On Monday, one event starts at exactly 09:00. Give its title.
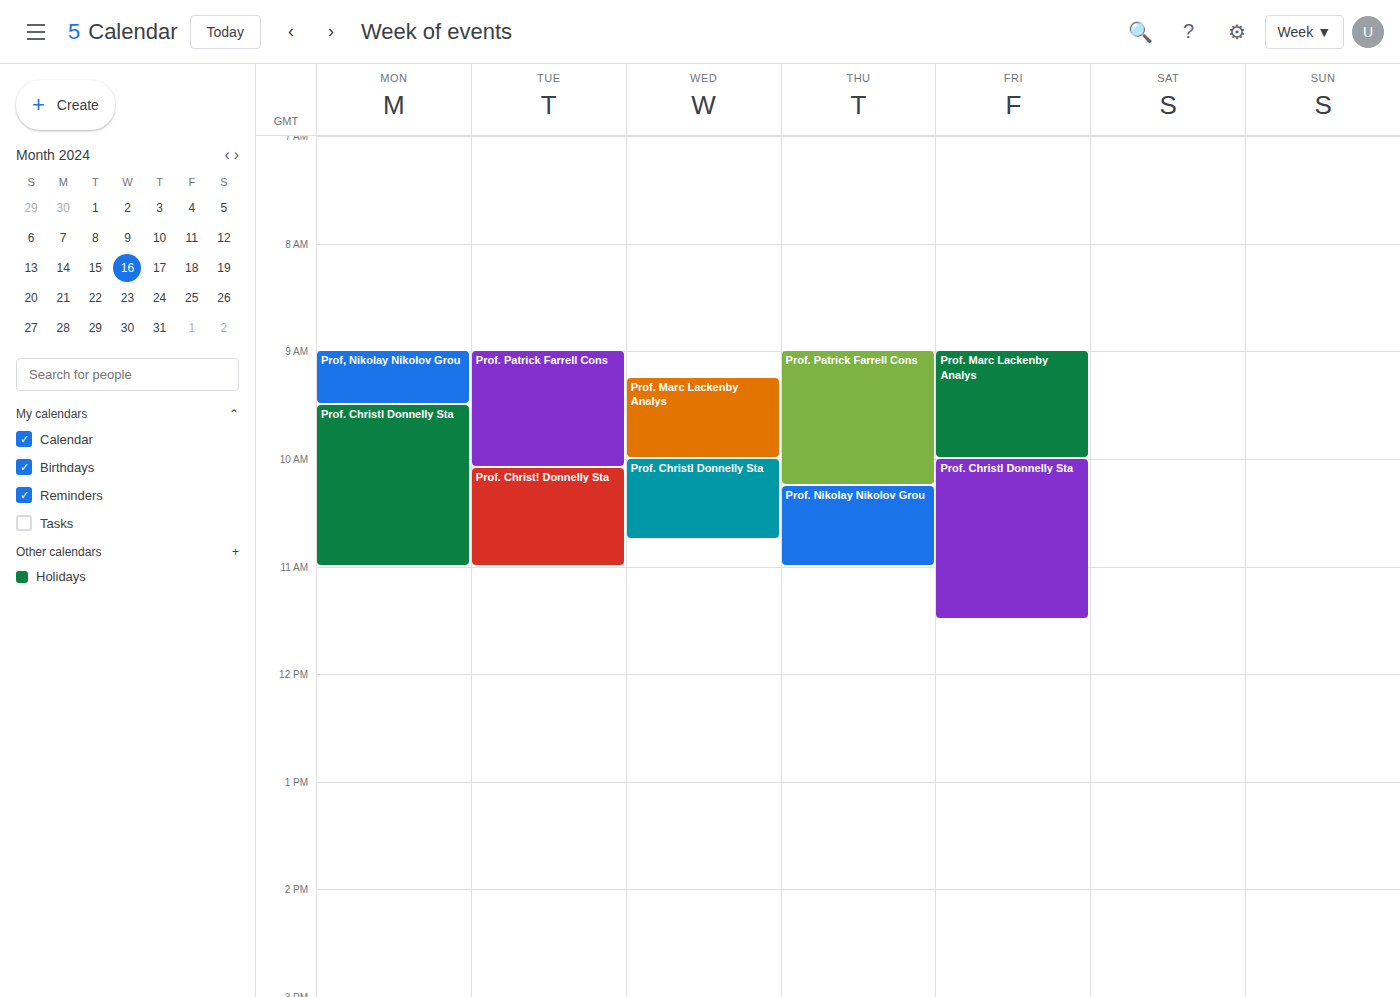
"Prof, Nikolay Nikolov Grou"